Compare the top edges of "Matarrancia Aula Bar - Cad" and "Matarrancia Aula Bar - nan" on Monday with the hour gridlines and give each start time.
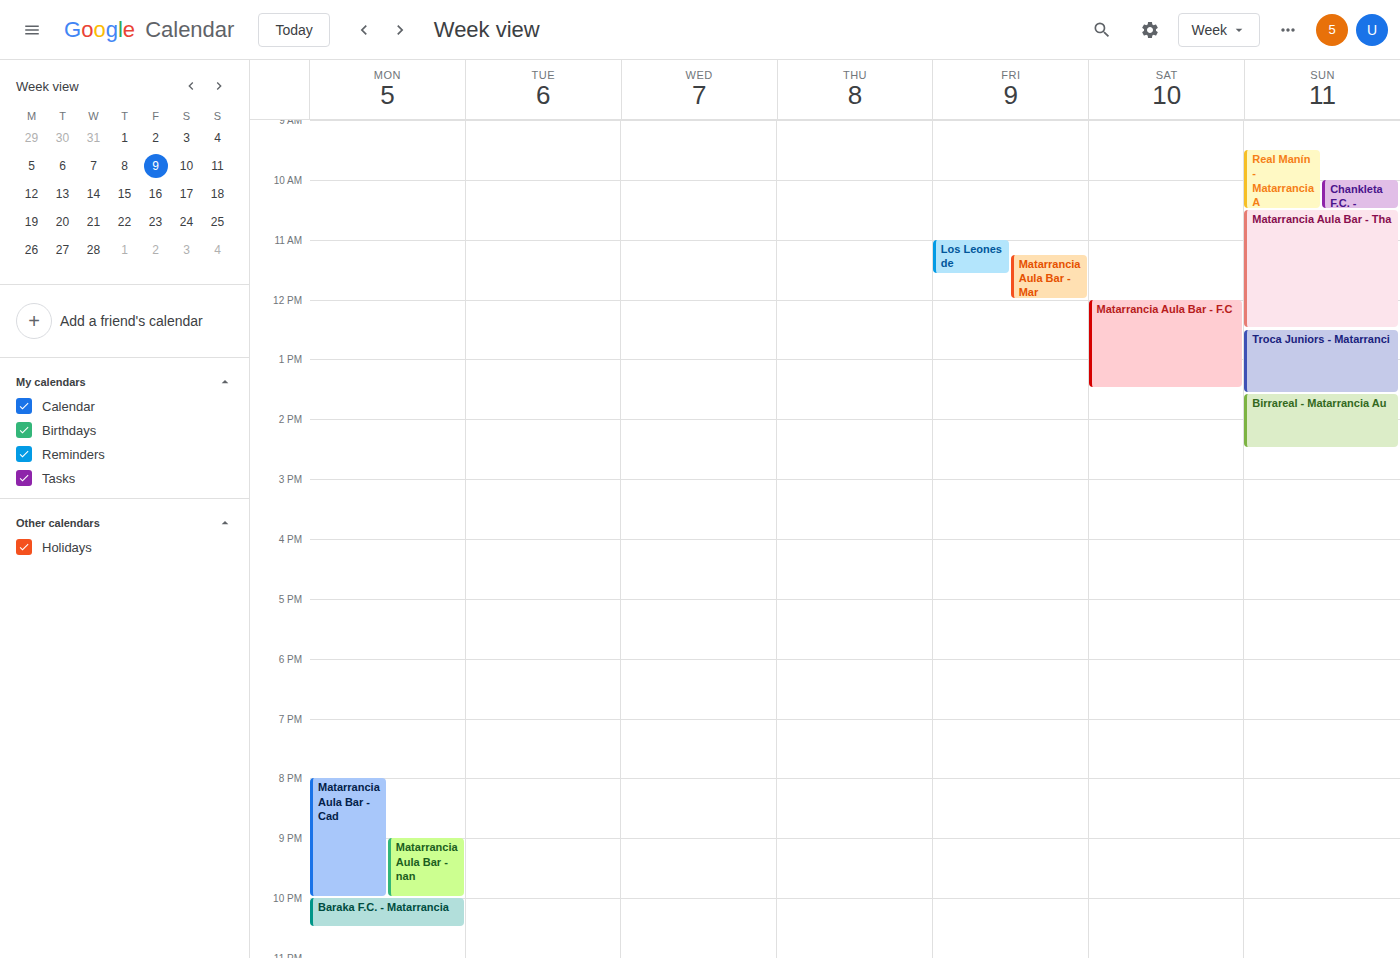
"Matarrancia Aula Bar - Cad": 20:00, exactly on the 20:00 line. "Matarrancia Aula Bar - nan": 21:00, exactly on the 21:00 line.